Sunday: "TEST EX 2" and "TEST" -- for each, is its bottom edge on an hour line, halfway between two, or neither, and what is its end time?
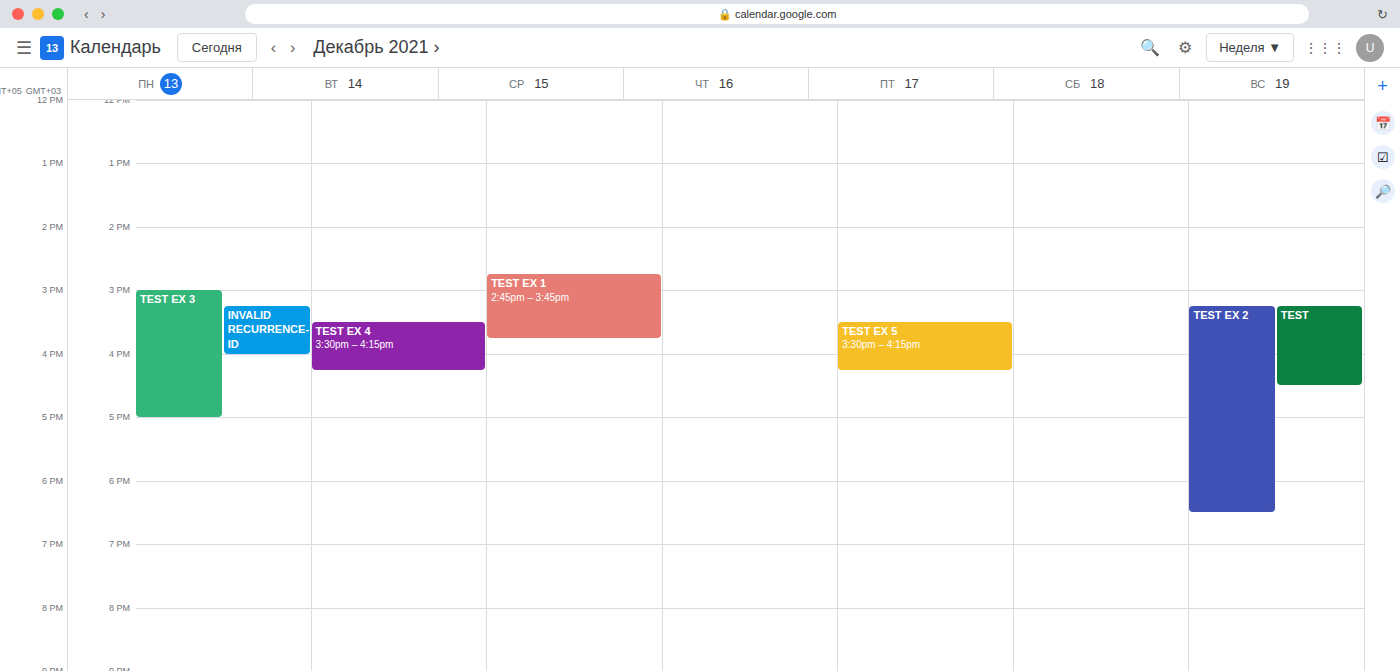
"TEST EX 2": 6:30 PM, halfway between the 6 PM and 7 PM lines. "TEST": 4:30 PM, halfway between the 4 PM and 5 PM lines.